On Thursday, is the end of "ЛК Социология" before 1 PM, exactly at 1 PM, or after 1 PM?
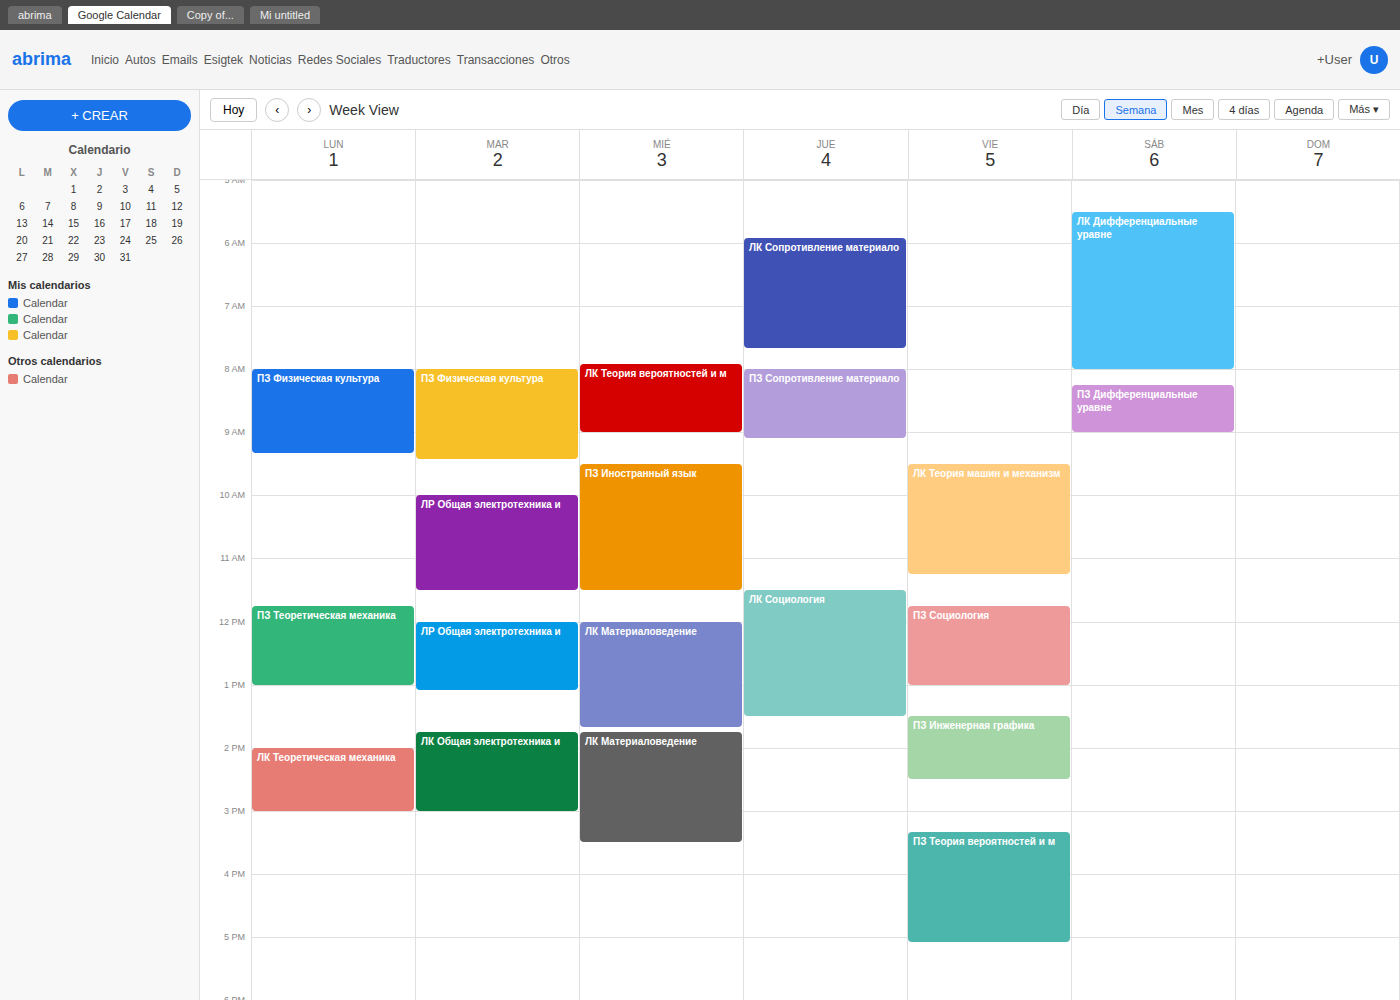
1:30 PM -- after 1 PM, 30 minutes below the 1 PM line.